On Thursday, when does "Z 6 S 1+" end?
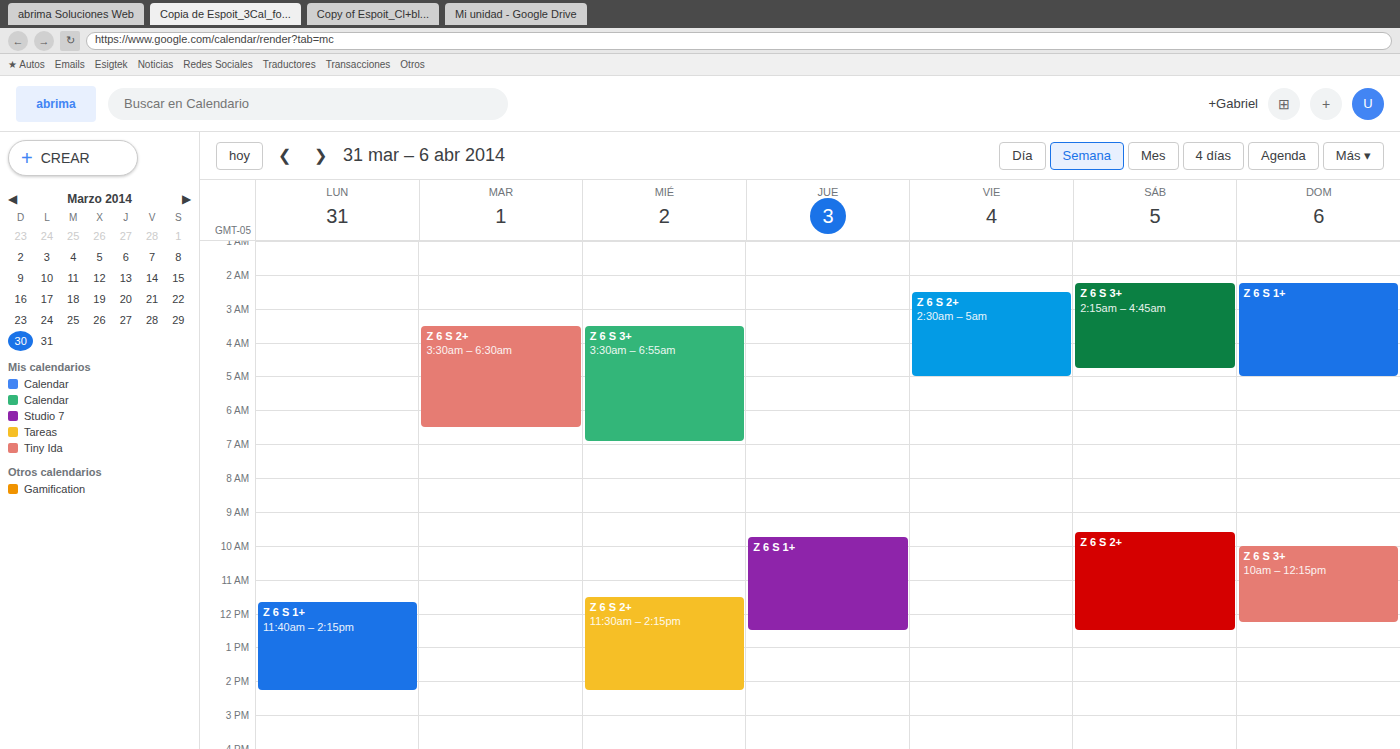
12:30 PM